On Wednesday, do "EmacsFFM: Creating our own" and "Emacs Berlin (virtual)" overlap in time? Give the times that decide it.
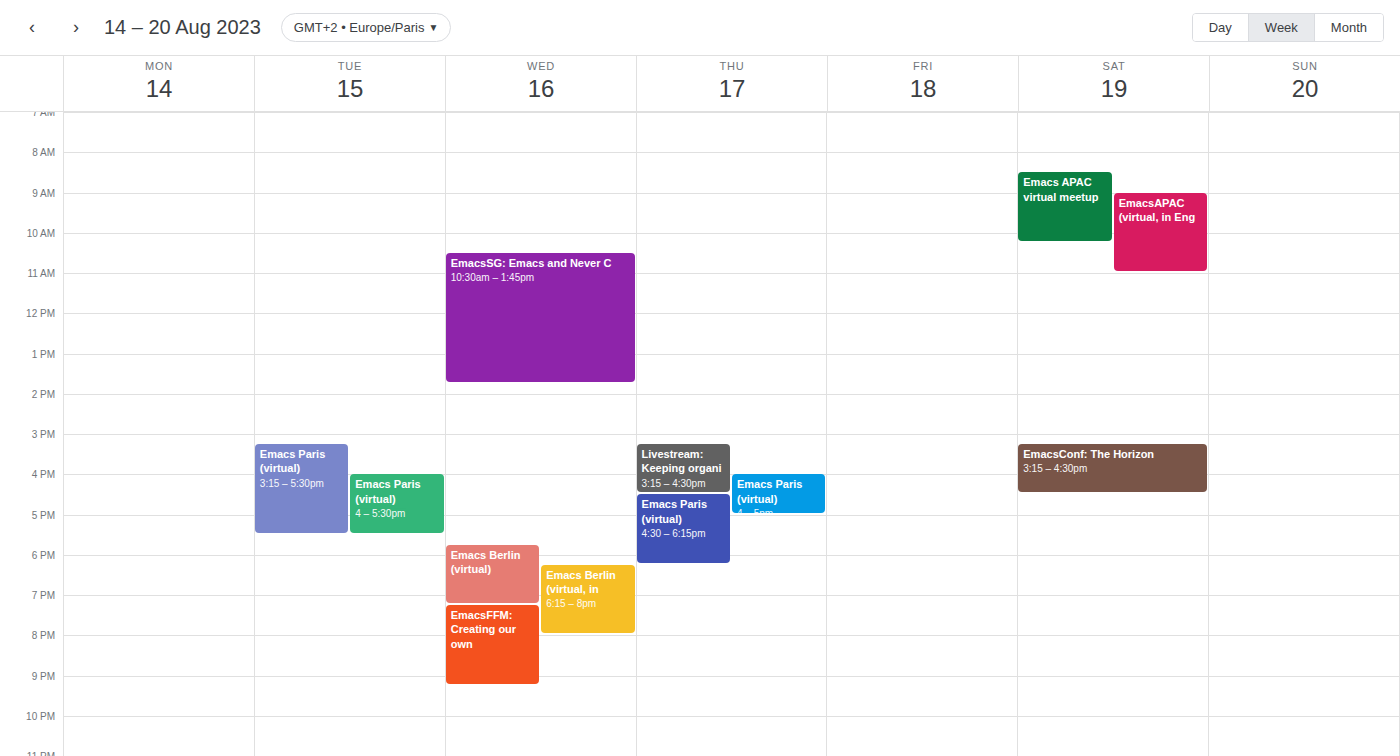
"Emacs Berlin (virtual)" ends at 19:15, exactly when "EmacsFFM: Creating our own" starts -- they touch but do not overlap.